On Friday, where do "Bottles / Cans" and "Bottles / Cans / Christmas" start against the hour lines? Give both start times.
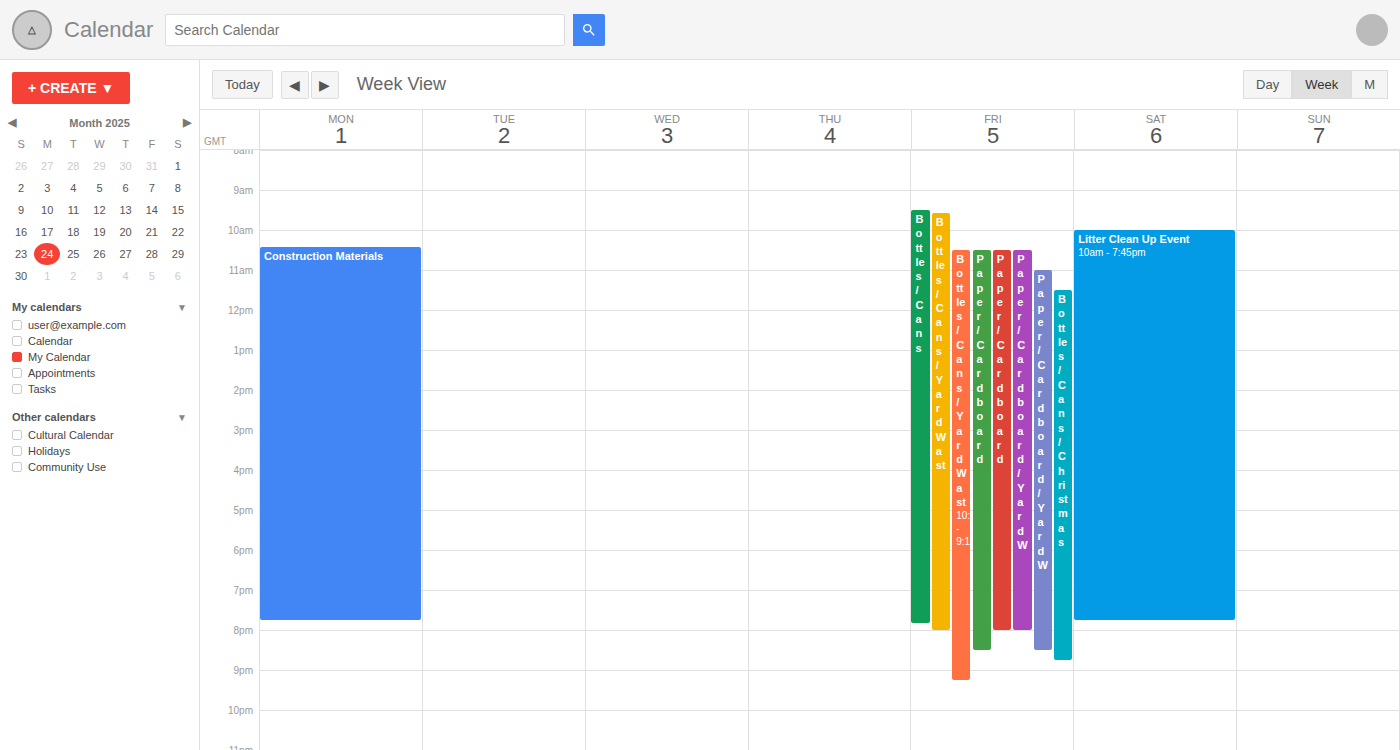
"Bottles / Cans": 9:30 AM, halfway between the 9 AM and 10 AM lines. "Bottles / Cans / Christmas": 11:30 AM, halfway between the 11 AM and 12 PM lines.